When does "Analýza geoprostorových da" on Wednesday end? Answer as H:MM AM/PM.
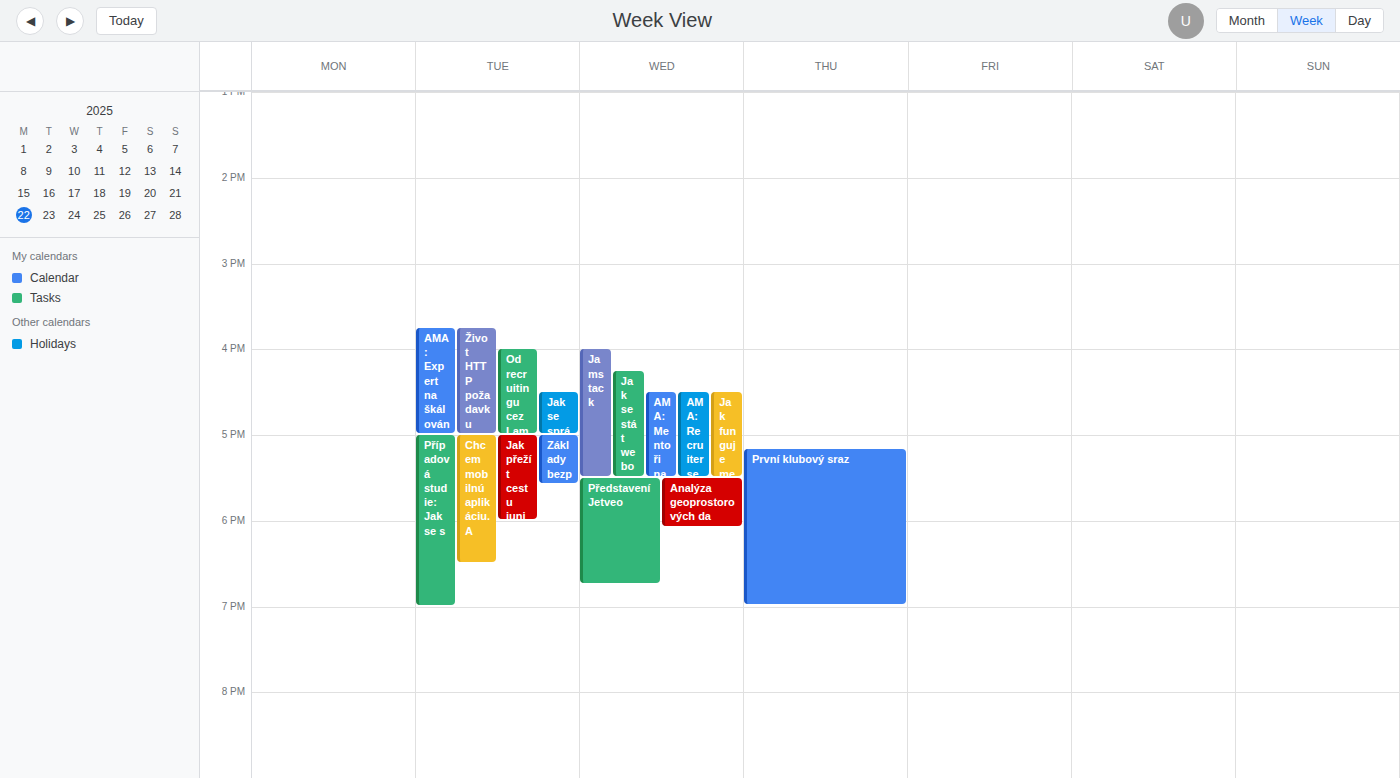
6:05 PM